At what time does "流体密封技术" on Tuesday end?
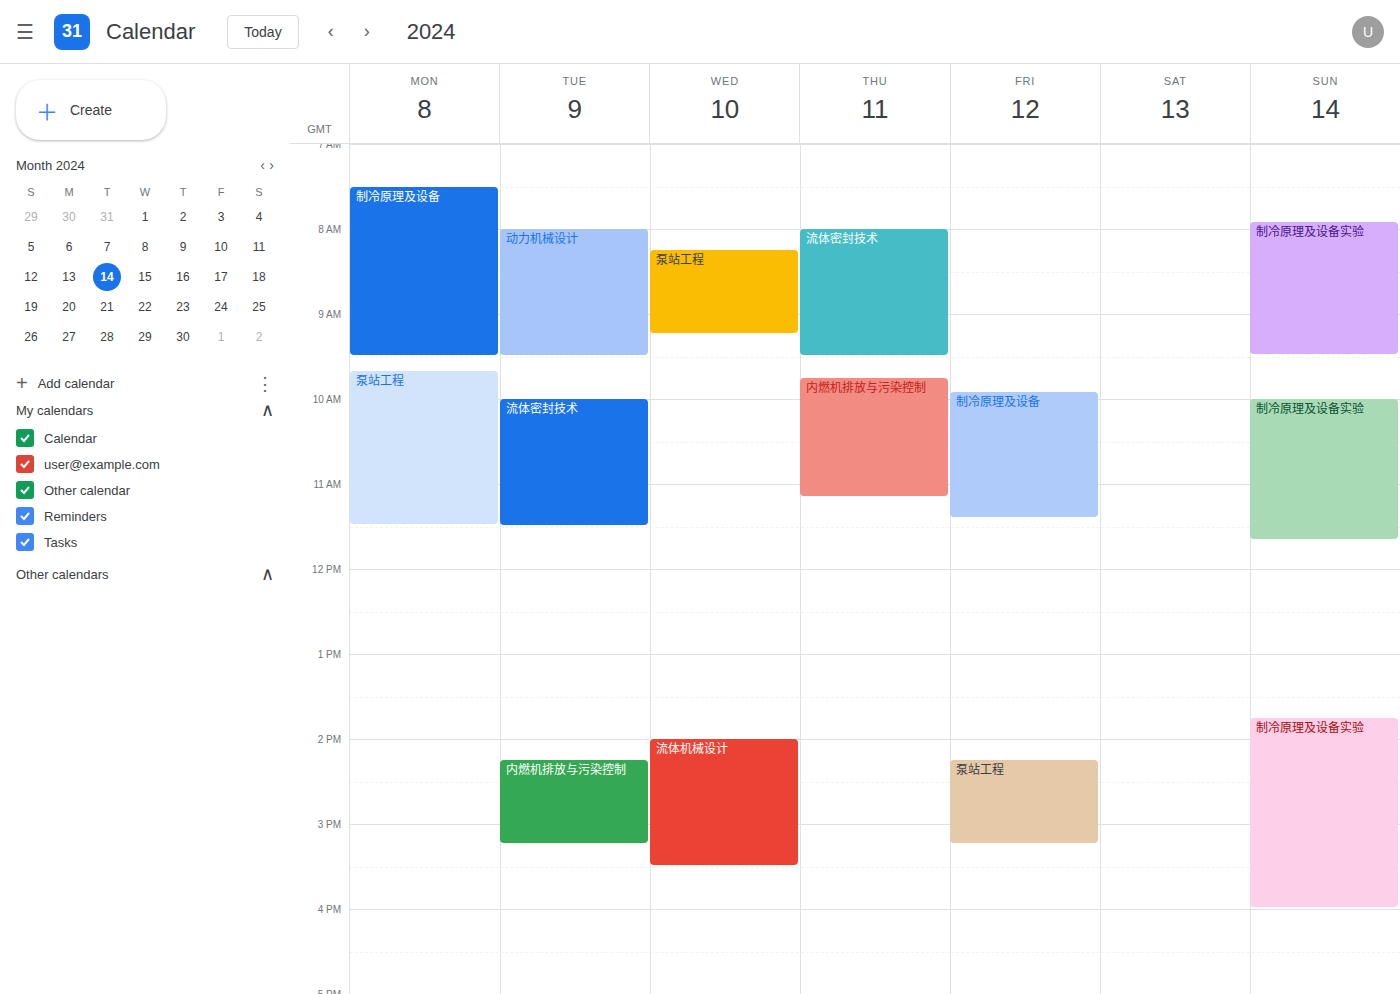
11:30 AM